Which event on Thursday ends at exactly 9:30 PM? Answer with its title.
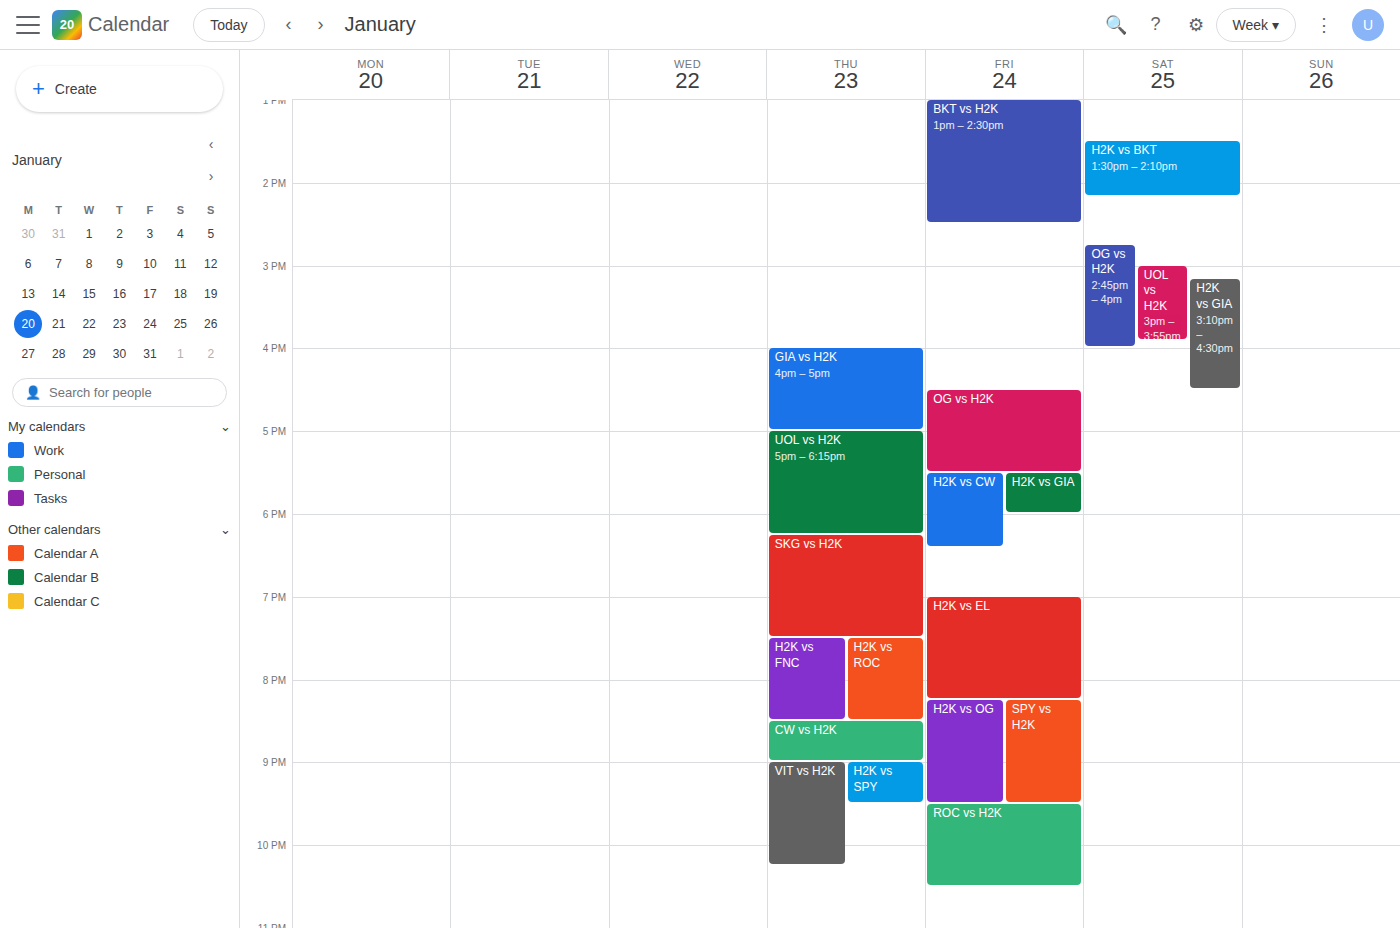
"H2K vs SPY"